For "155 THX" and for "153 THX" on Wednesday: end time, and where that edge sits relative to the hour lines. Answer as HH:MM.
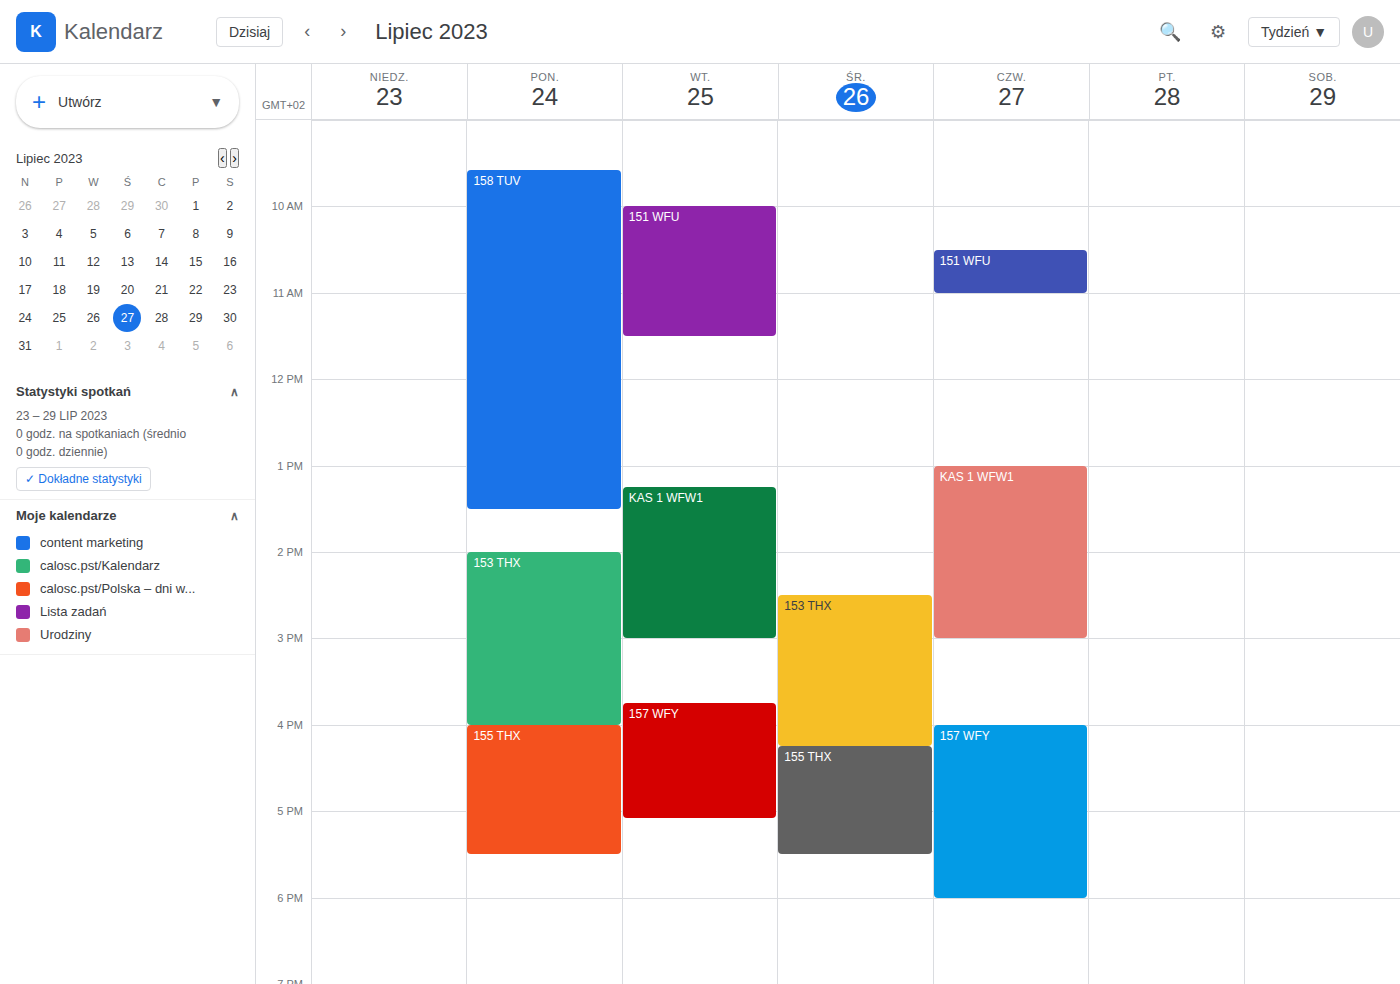
"155 THX": 17:30, halfway between the 17:00 and 18:00 lines. "153 THX": 16:15, neither: a quarter of the way from the 16:00 line to the 17:00 line.